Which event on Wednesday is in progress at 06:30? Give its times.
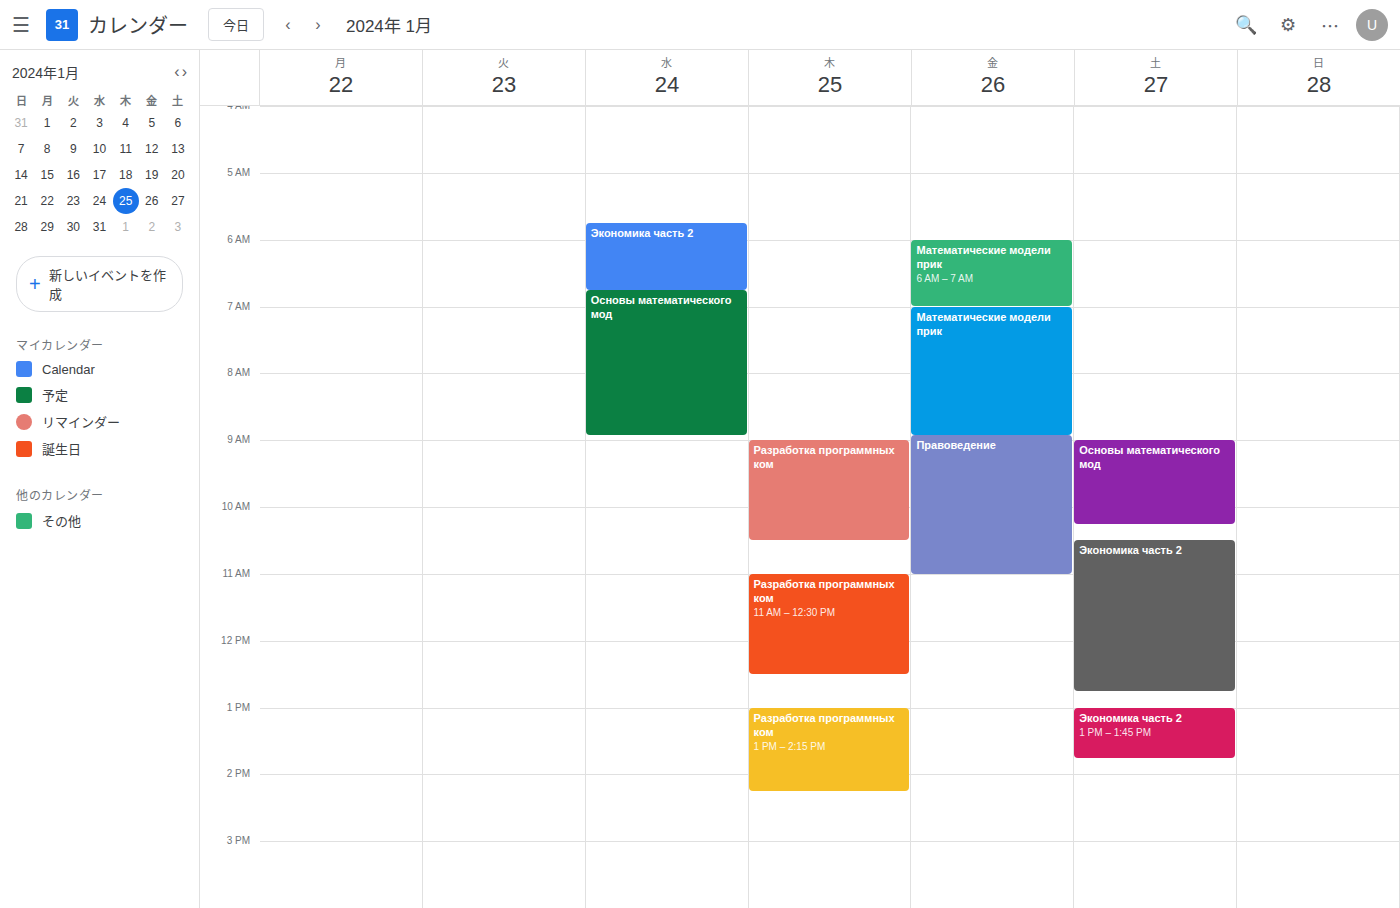
"Экономика часть 2", 05:45 to 06:45